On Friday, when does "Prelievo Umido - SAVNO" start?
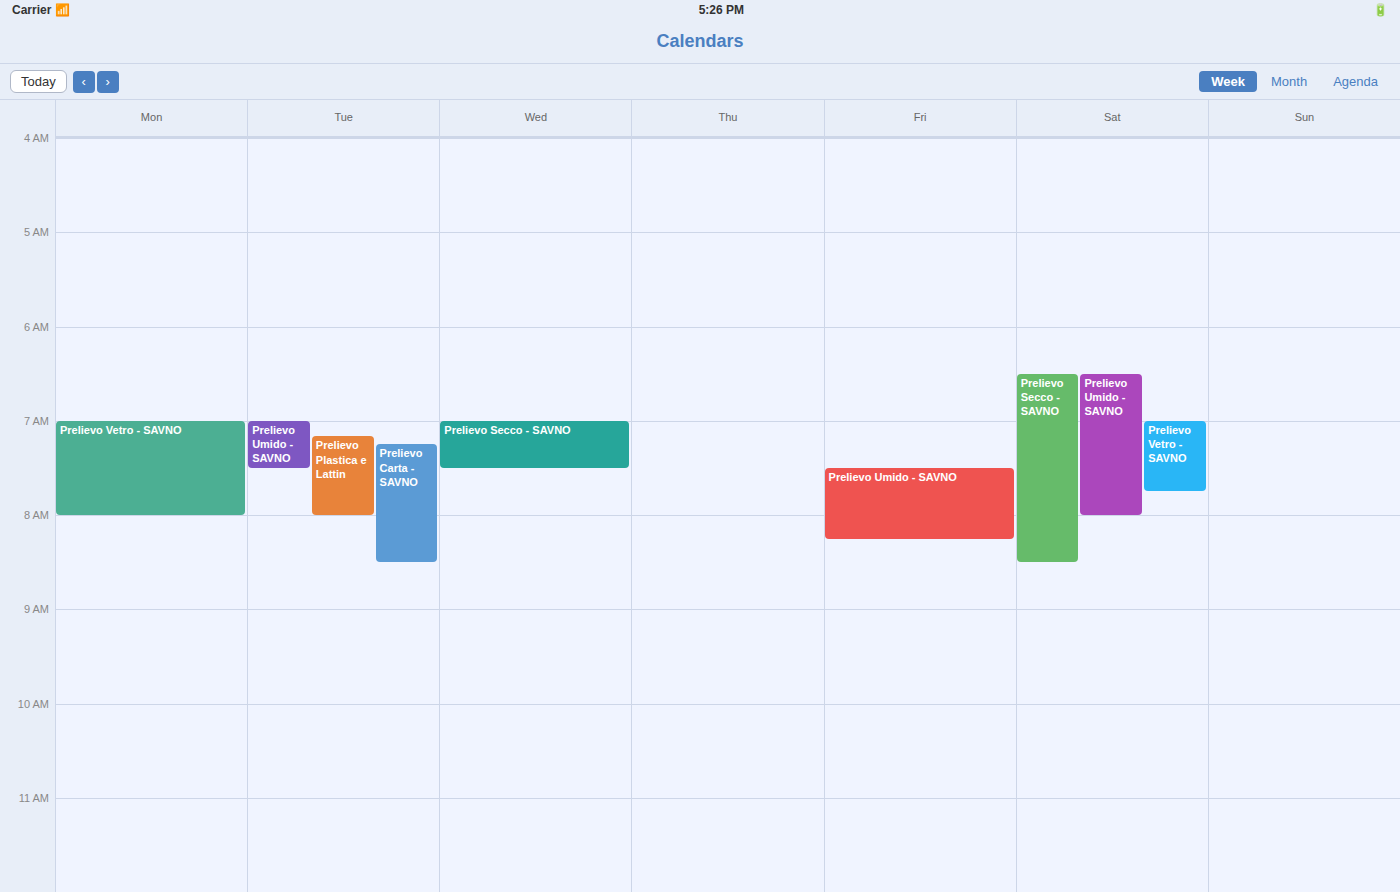
7:30 AM